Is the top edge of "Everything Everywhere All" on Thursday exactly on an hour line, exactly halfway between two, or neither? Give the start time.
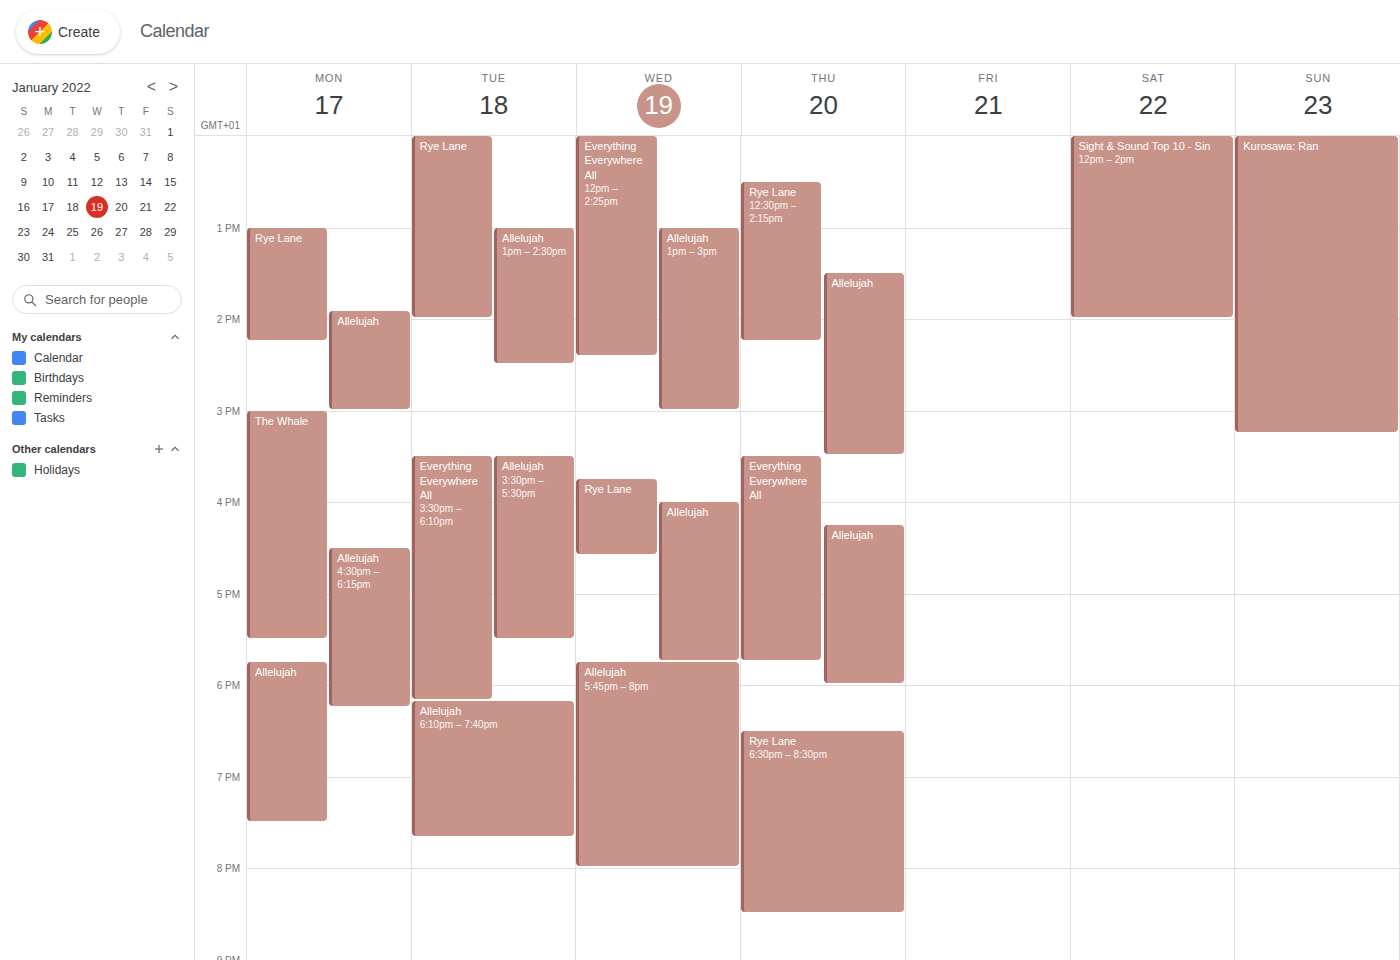
3:30 PM -- halfway between the 3 PM and 4 PM lines.